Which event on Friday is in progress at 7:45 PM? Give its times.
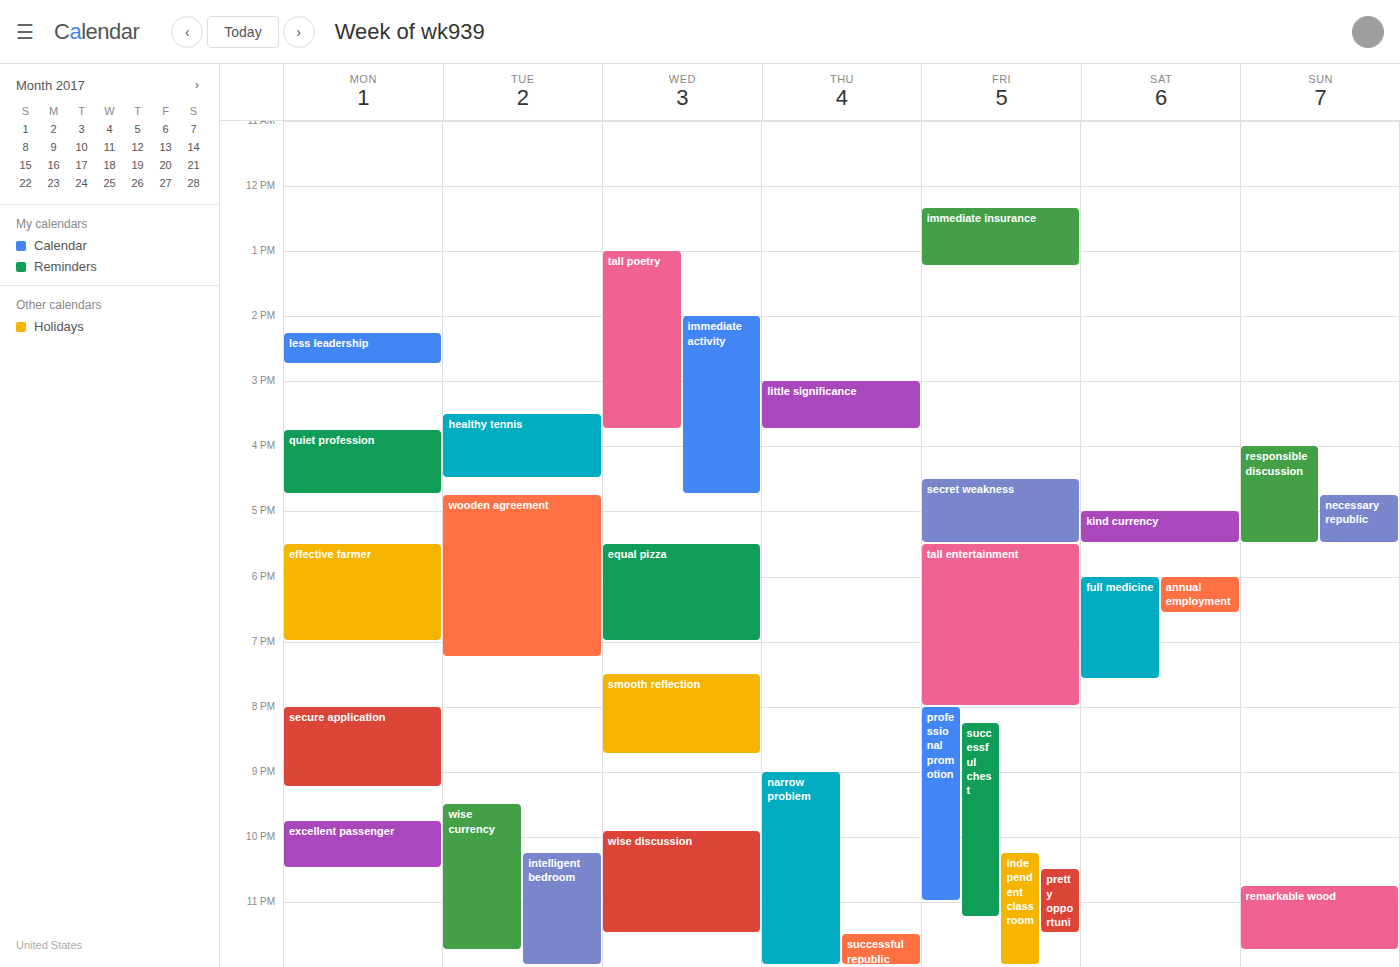
"tall entertainment", 5:30 PM to 8:00 PM